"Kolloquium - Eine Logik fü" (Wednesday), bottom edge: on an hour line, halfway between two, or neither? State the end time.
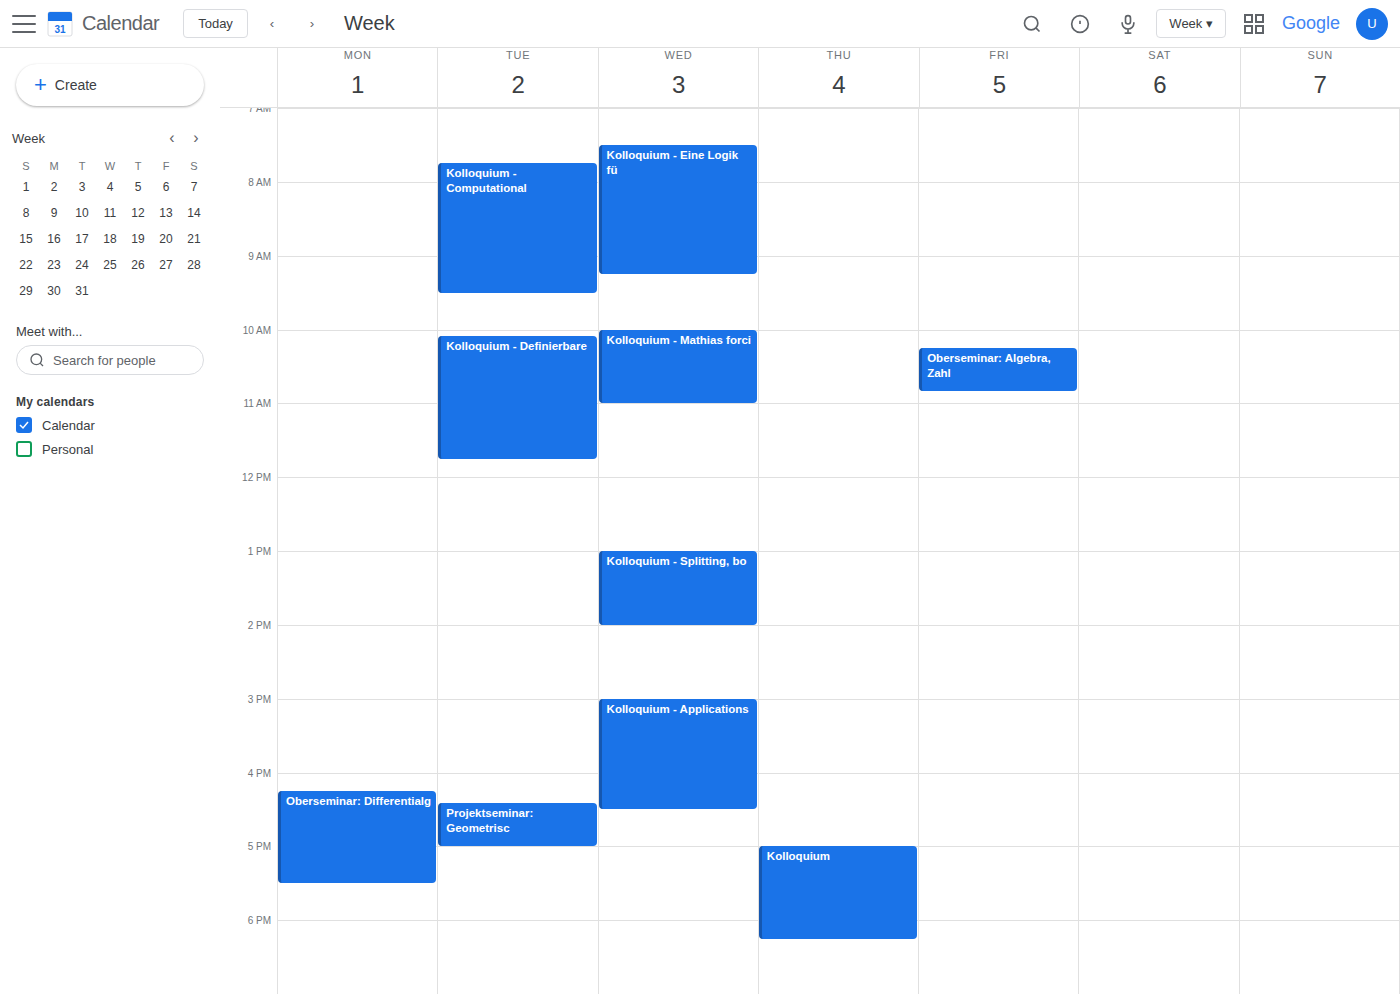
9:15 AM -- neither: a quarter of the way from the 9 AM line to the 10 AM line.